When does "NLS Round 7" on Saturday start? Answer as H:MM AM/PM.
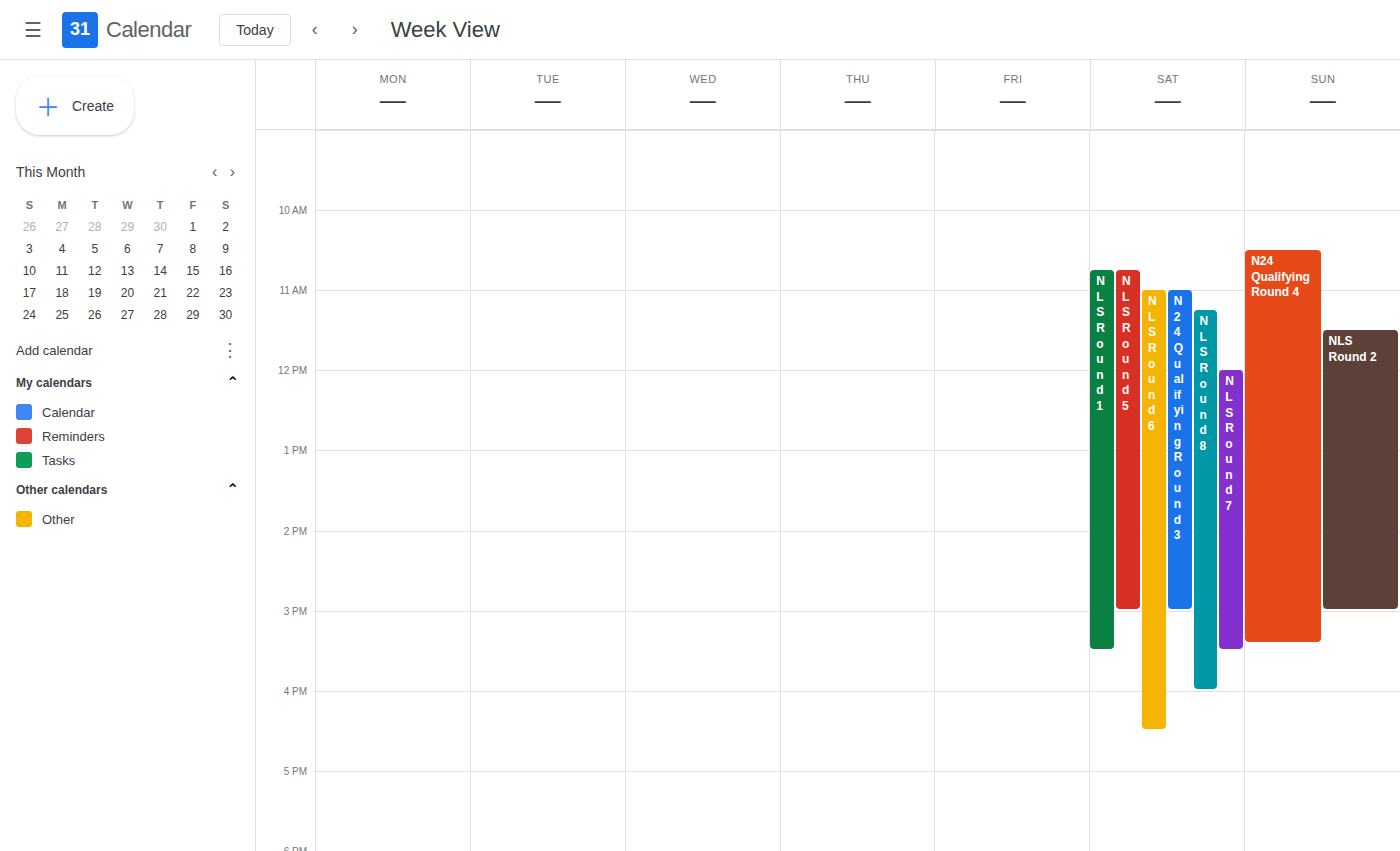
12:00 PM